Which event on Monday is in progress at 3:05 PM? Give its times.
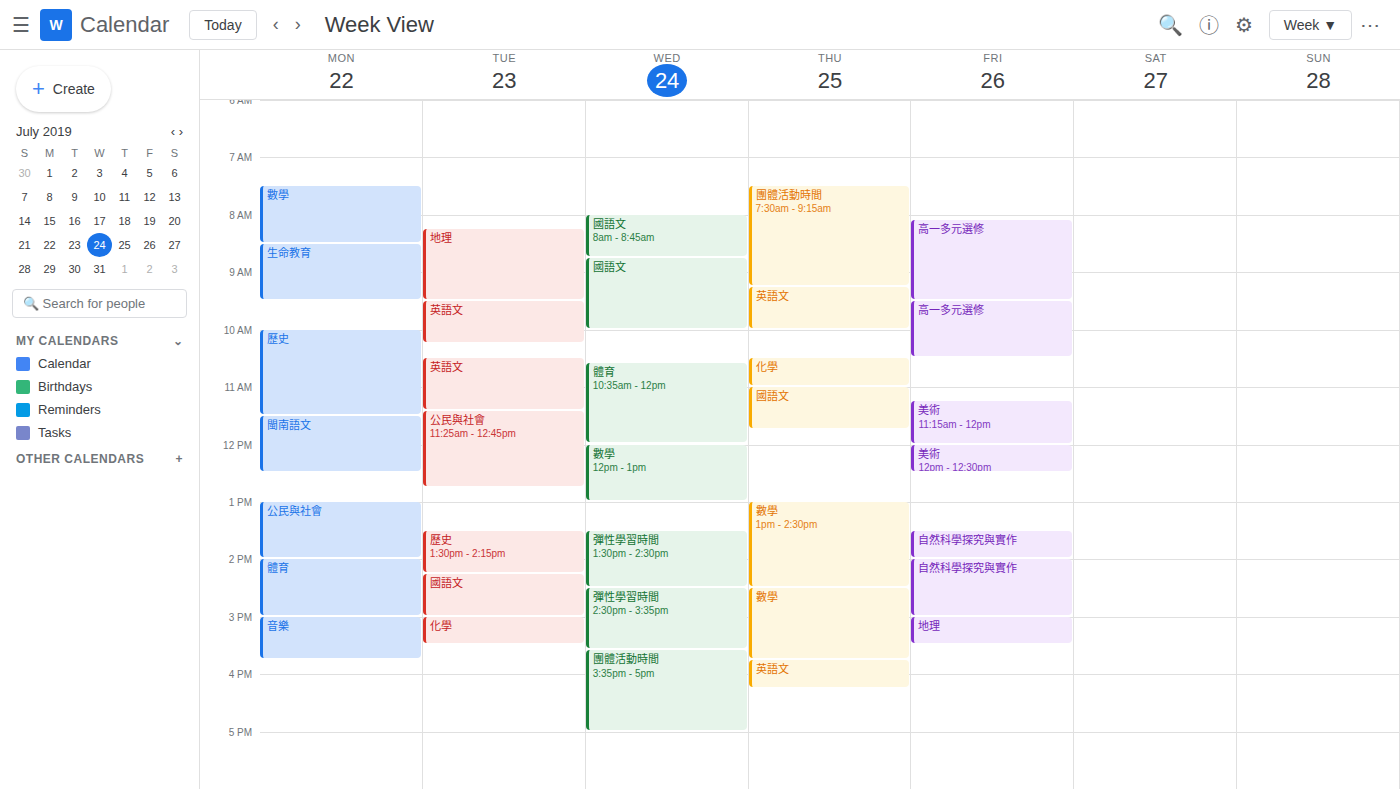
"音樂", 3:00 PM to 3:45 PM